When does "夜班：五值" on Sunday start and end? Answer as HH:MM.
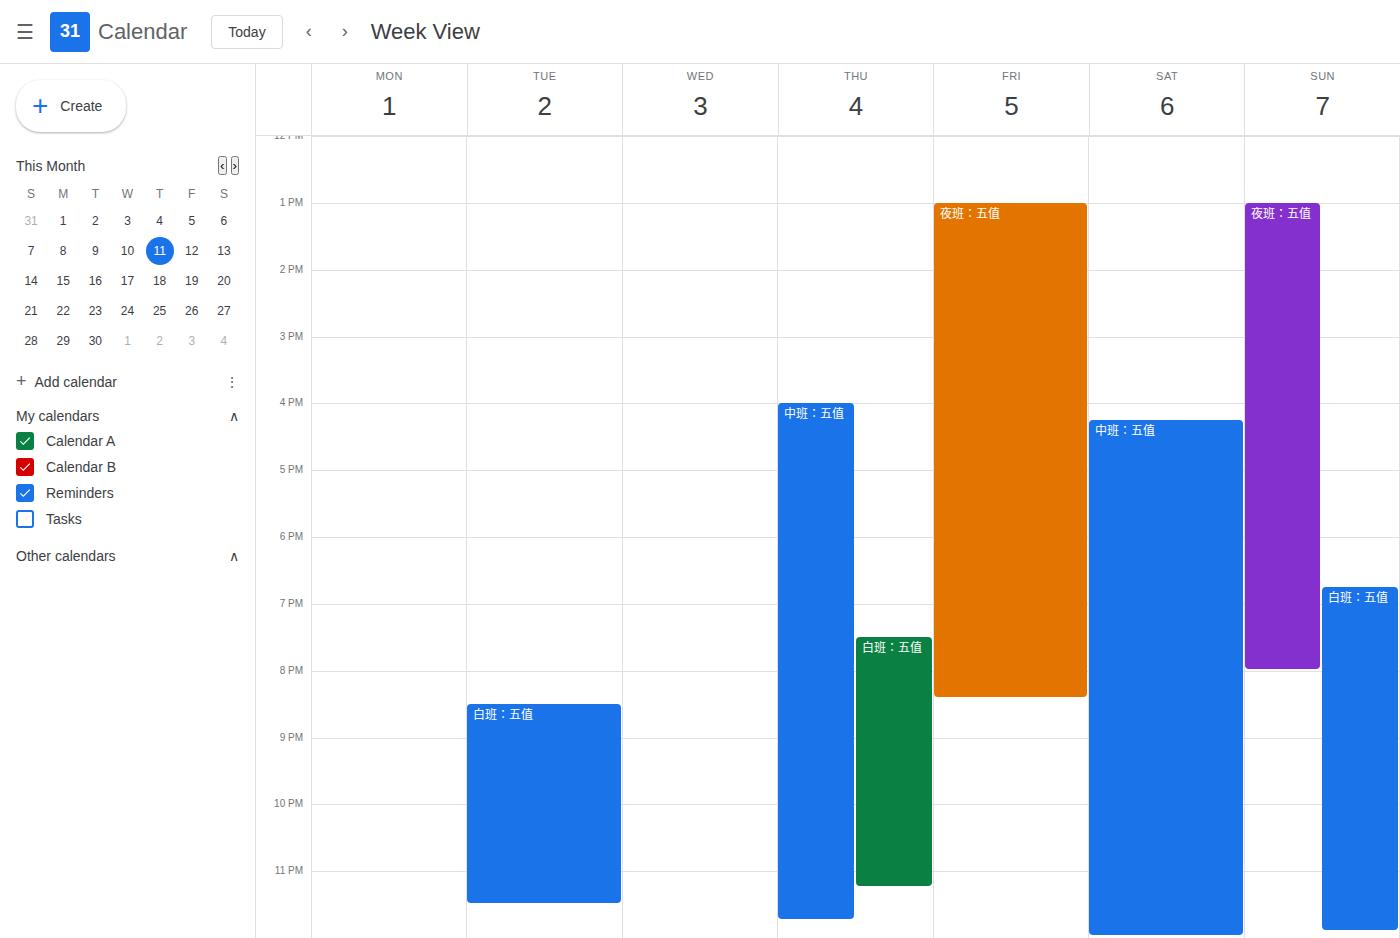
13:00 to 20:00